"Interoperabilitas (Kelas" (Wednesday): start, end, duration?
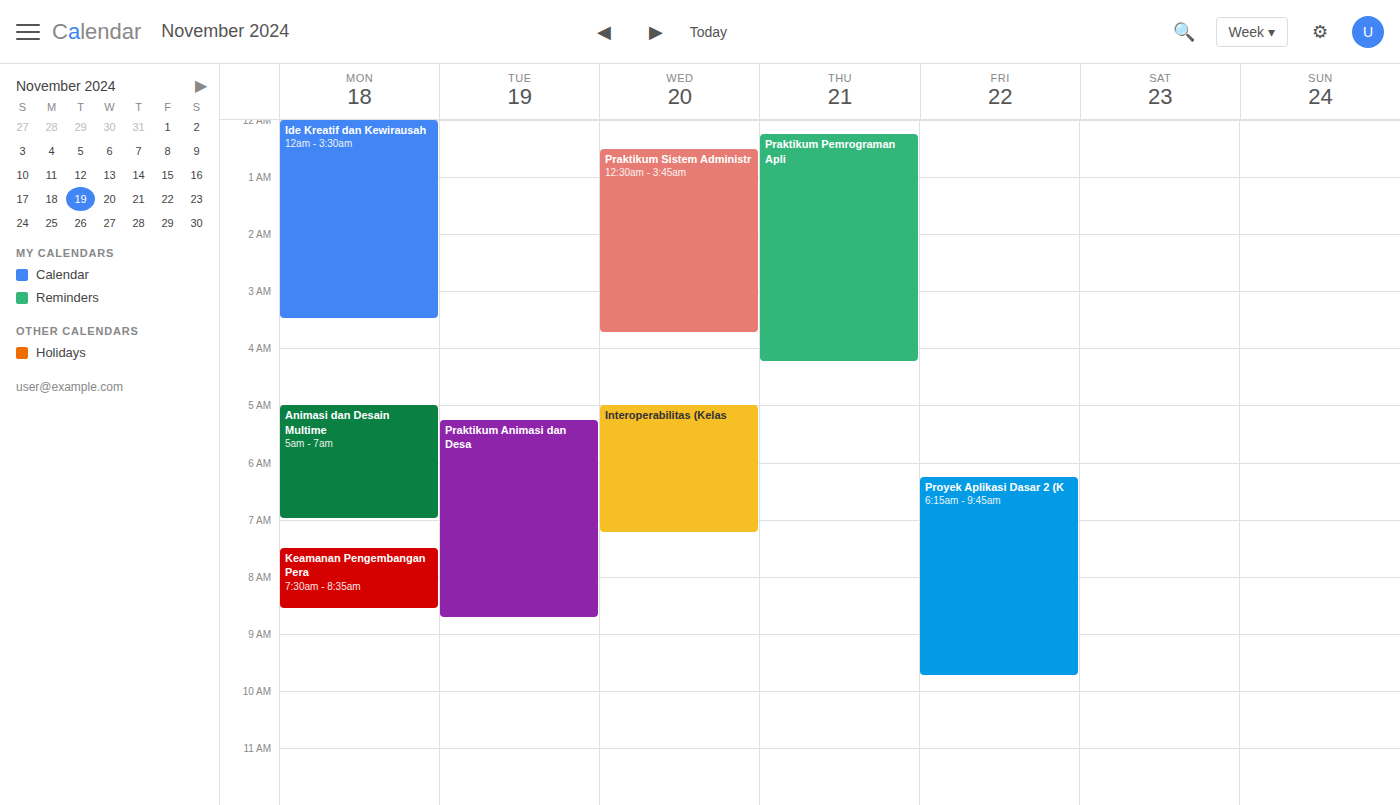
5:00 AM to 7:15 AM, 2 hours 15 minutes